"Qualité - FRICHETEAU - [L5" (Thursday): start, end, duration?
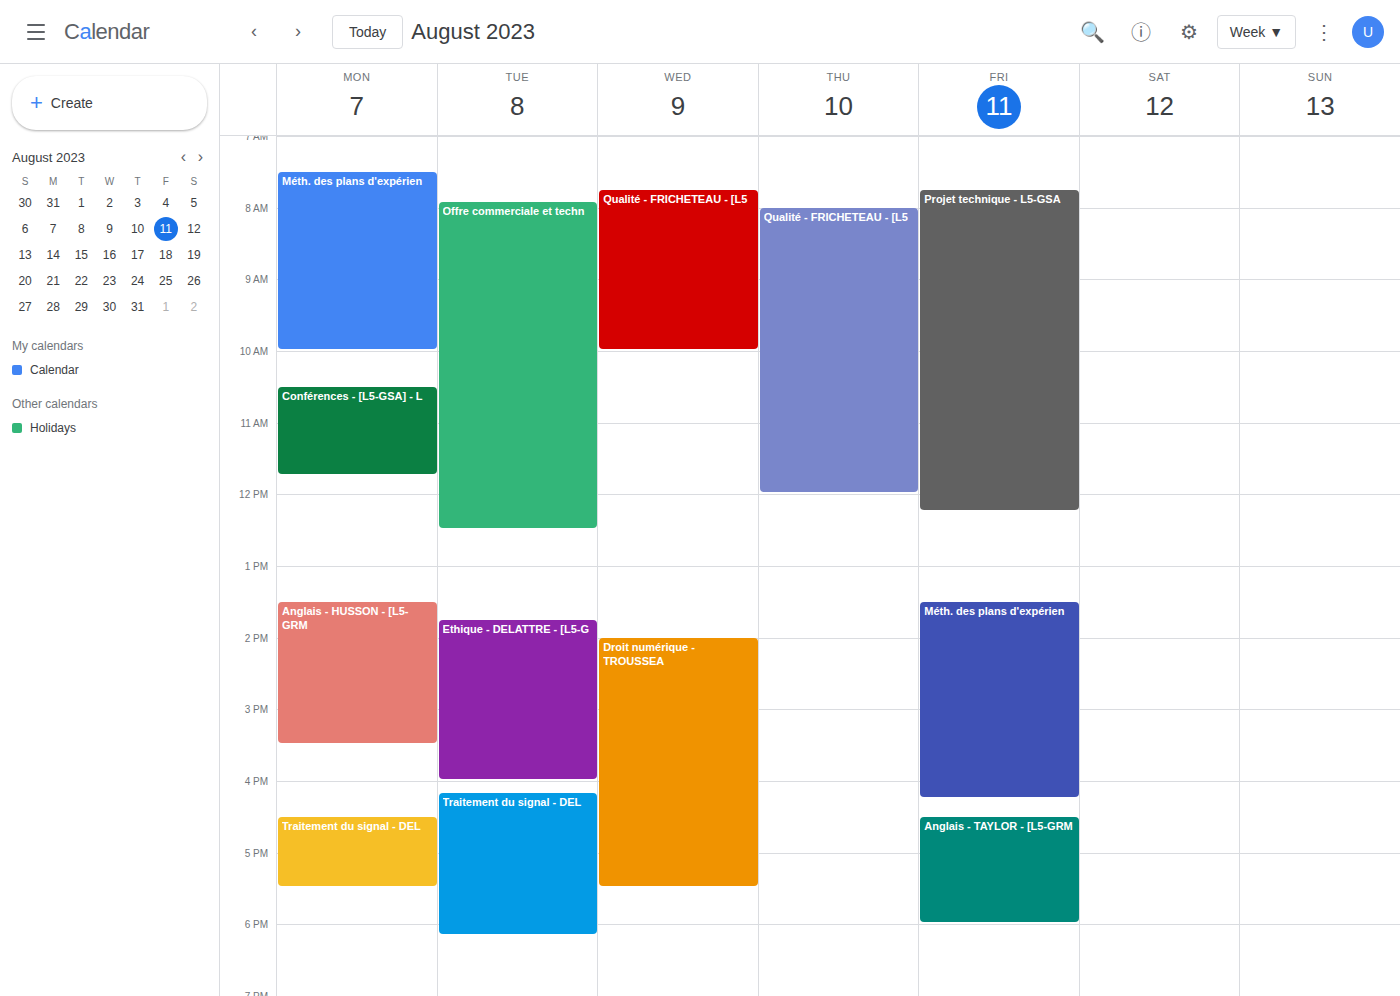
8:00 AM to 12:00 PM, 4 hours